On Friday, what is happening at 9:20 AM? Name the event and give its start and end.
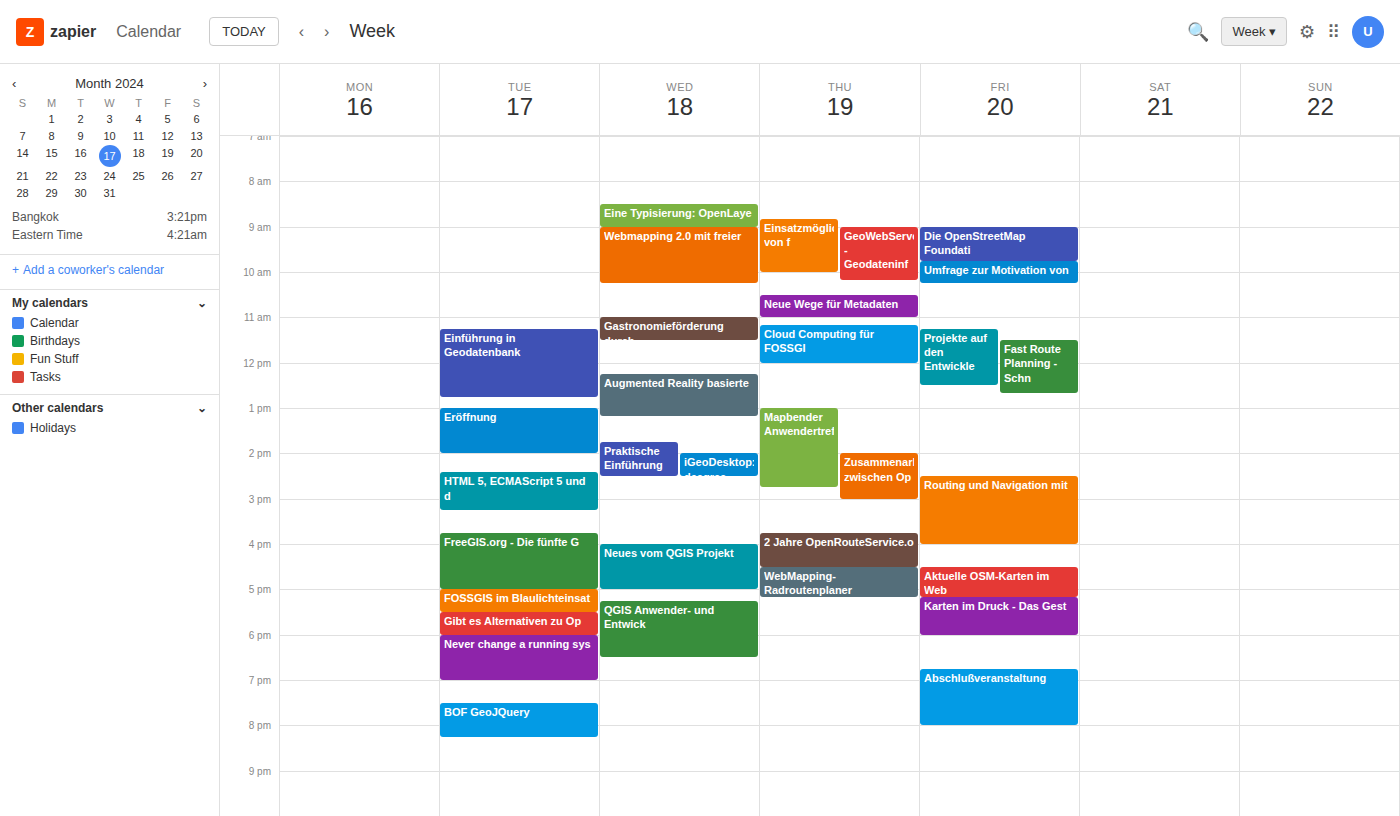
"Die OpenStreetMap Foundati", 9:00 AM to 9:45 AM